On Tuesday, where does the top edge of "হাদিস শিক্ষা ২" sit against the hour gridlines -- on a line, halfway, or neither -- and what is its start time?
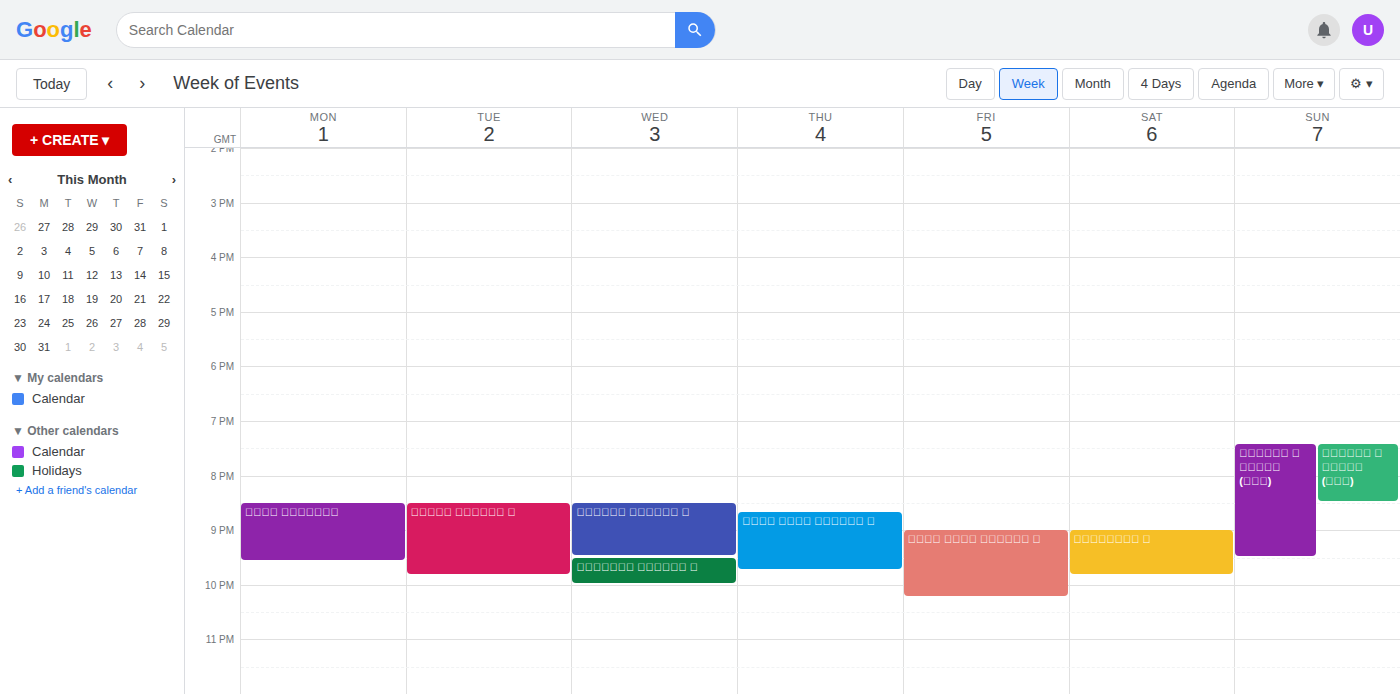
8:30 PM -- halfway between the 8 PM and 9 PM lines.